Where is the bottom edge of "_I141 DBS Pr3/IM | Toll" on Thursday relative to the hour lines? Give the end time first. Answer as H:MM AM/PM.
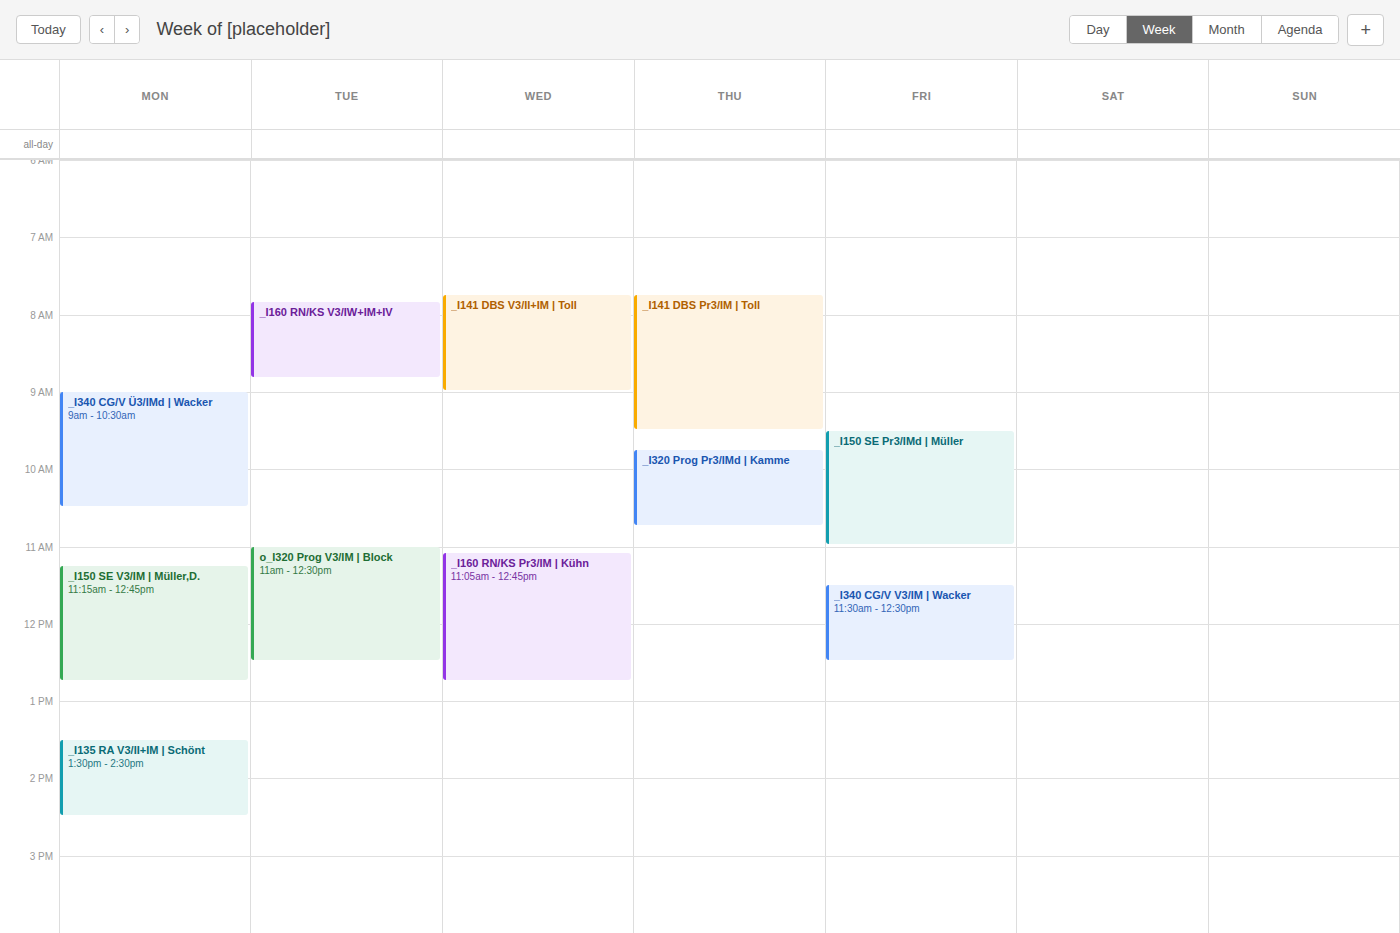
9:30 AM -- halfway between the 9 AM and 10 AM lines.